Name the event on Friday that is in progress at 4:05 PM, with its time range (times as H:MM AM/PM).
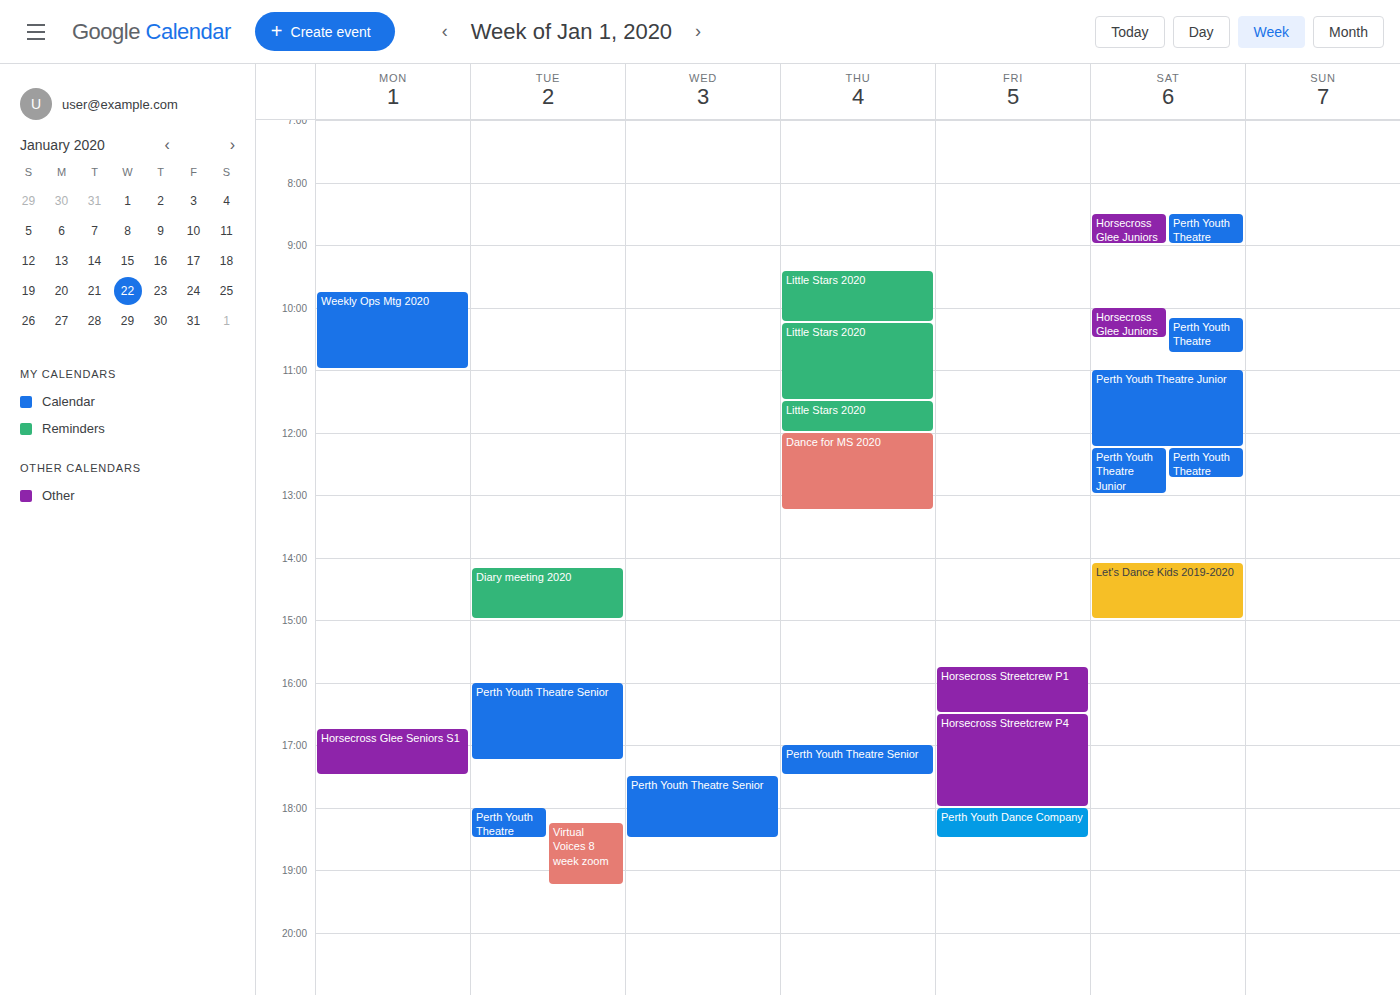
"Horsecross Streetcrew P1", 3:45 PM to 4:30 PM